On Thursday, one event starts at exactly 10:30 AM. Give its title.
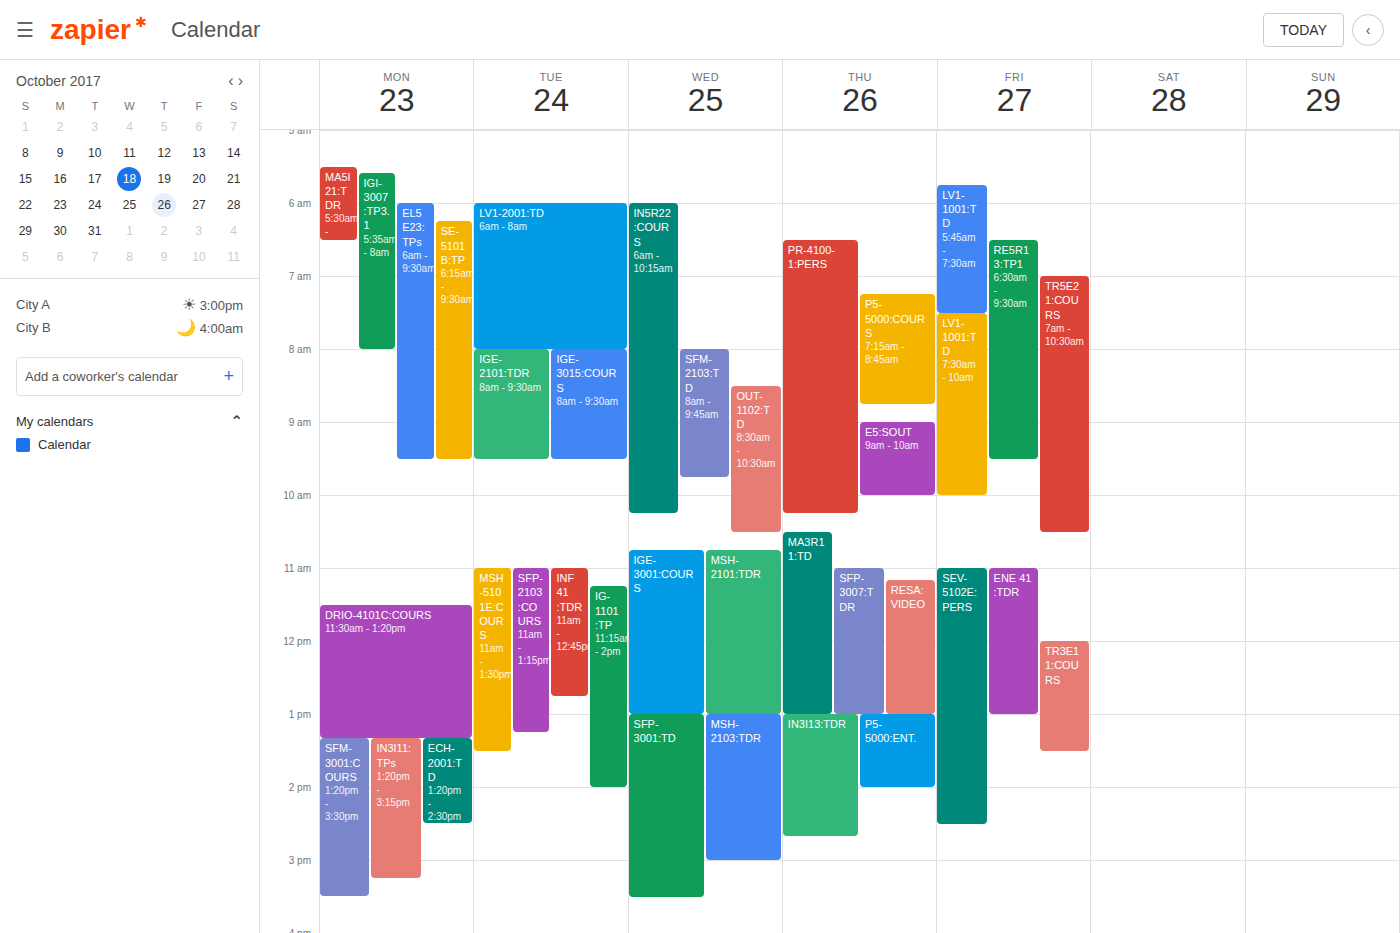
"MA3R11:TD"